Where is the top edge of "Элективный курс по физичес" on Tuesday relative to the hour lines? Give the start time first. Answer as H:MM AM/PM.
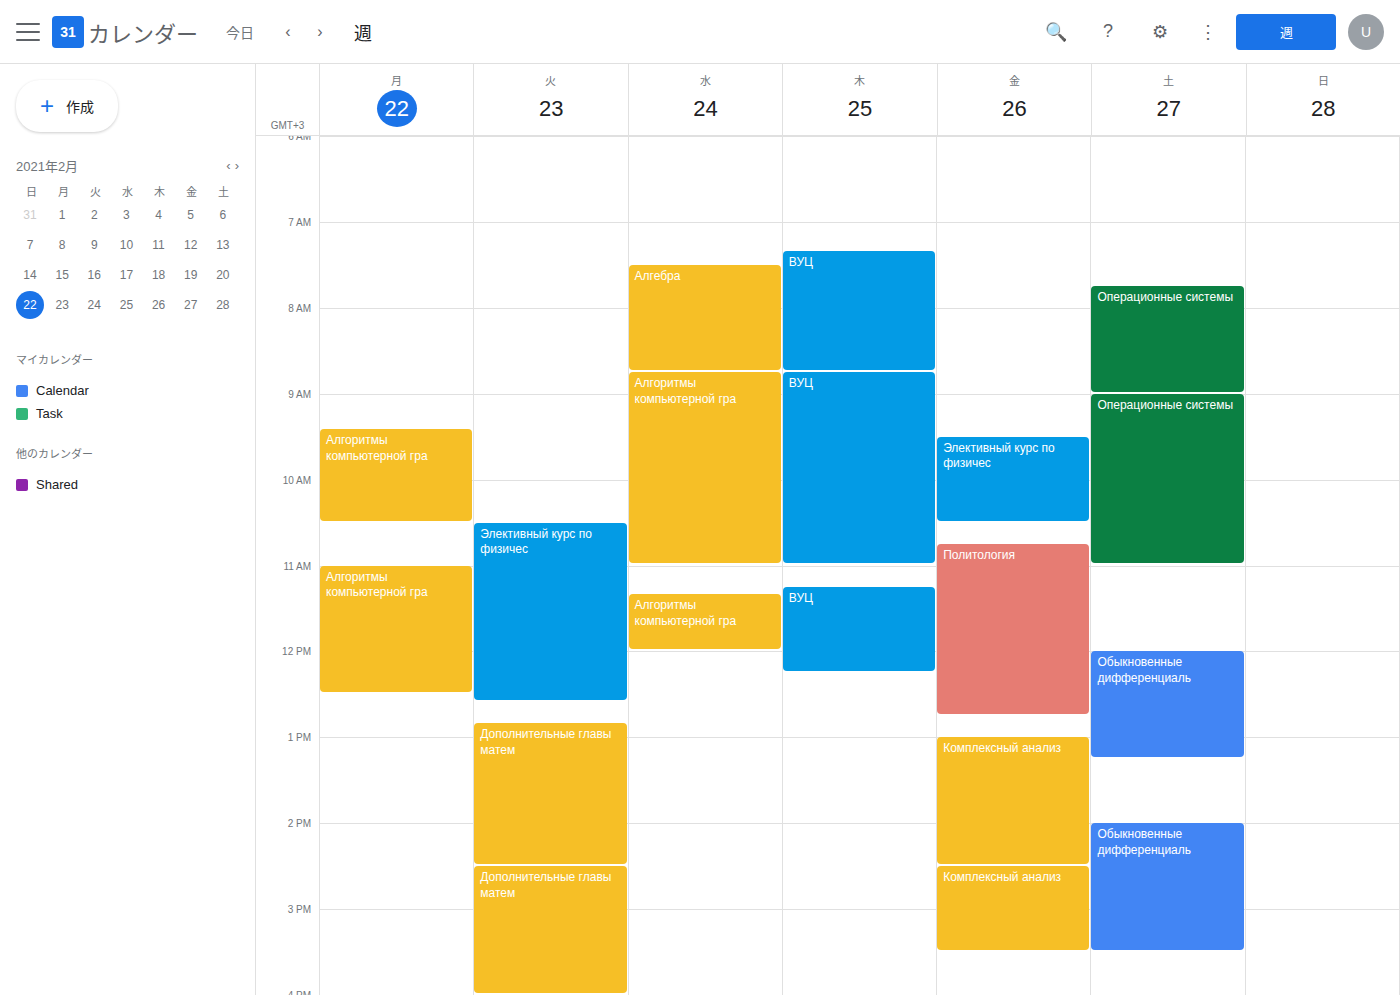
10:30 AM -- halfway between the 10 AM and 11 AM lines.